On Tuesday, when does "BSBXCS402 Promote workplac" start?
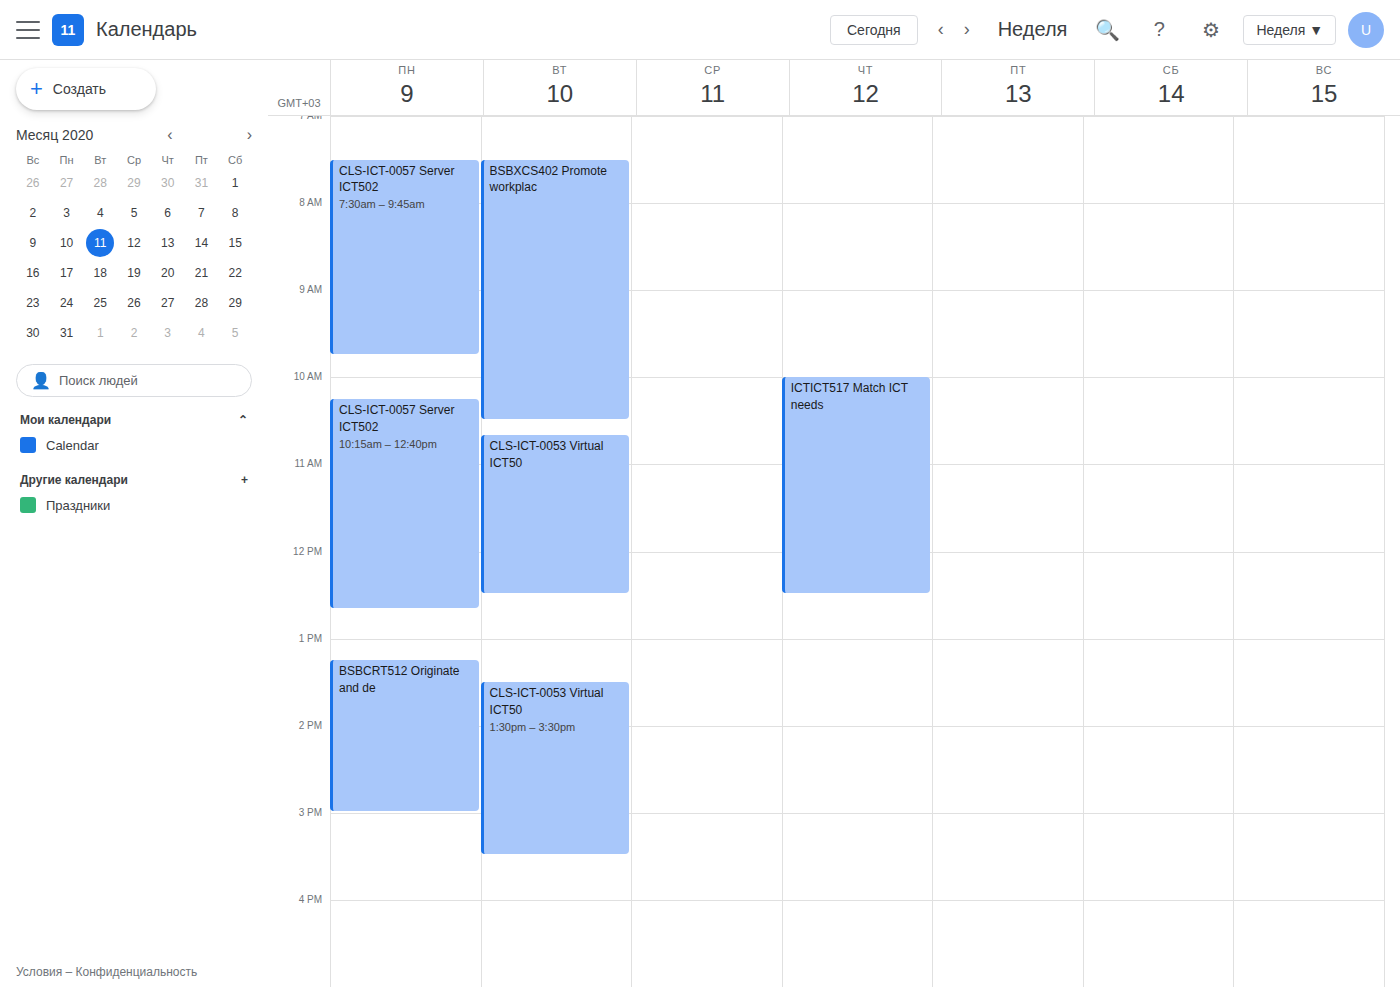
7:30 AM